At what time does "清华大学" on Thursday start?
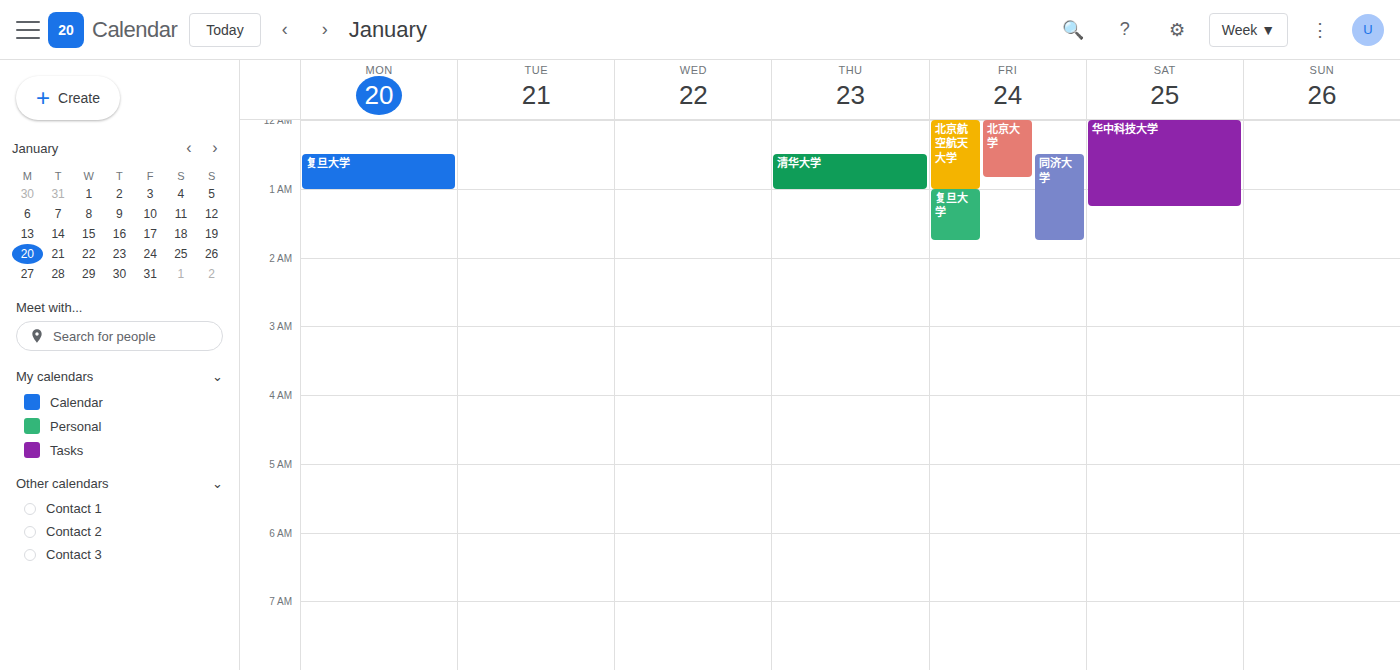
12:30 AM